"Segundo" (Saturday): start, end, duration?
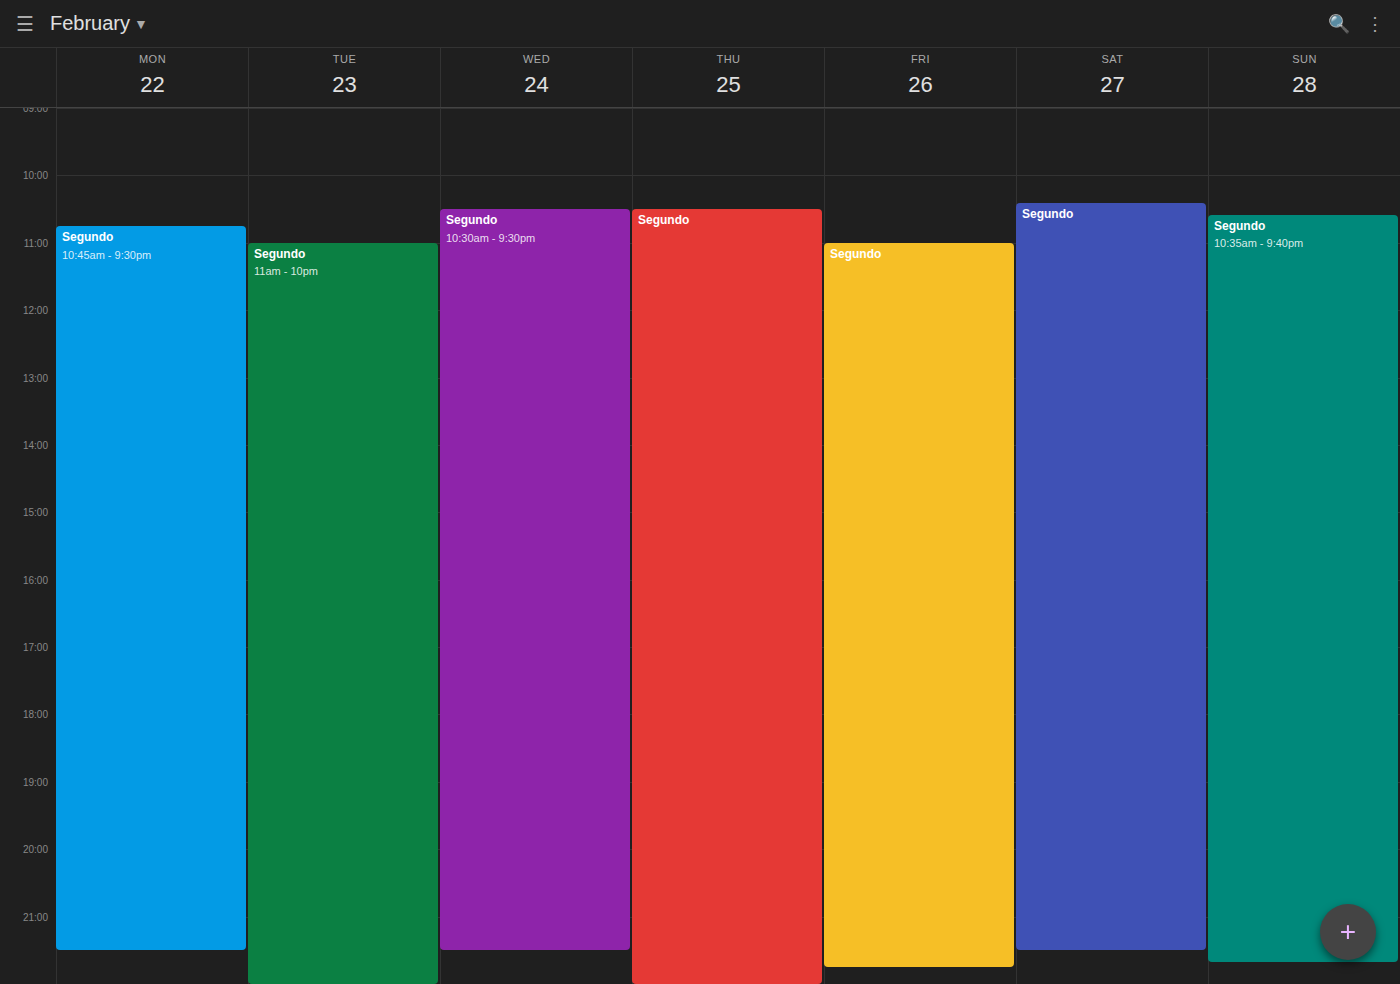
10:25 AM to 9:30 PM, 11 hours 5 minutes